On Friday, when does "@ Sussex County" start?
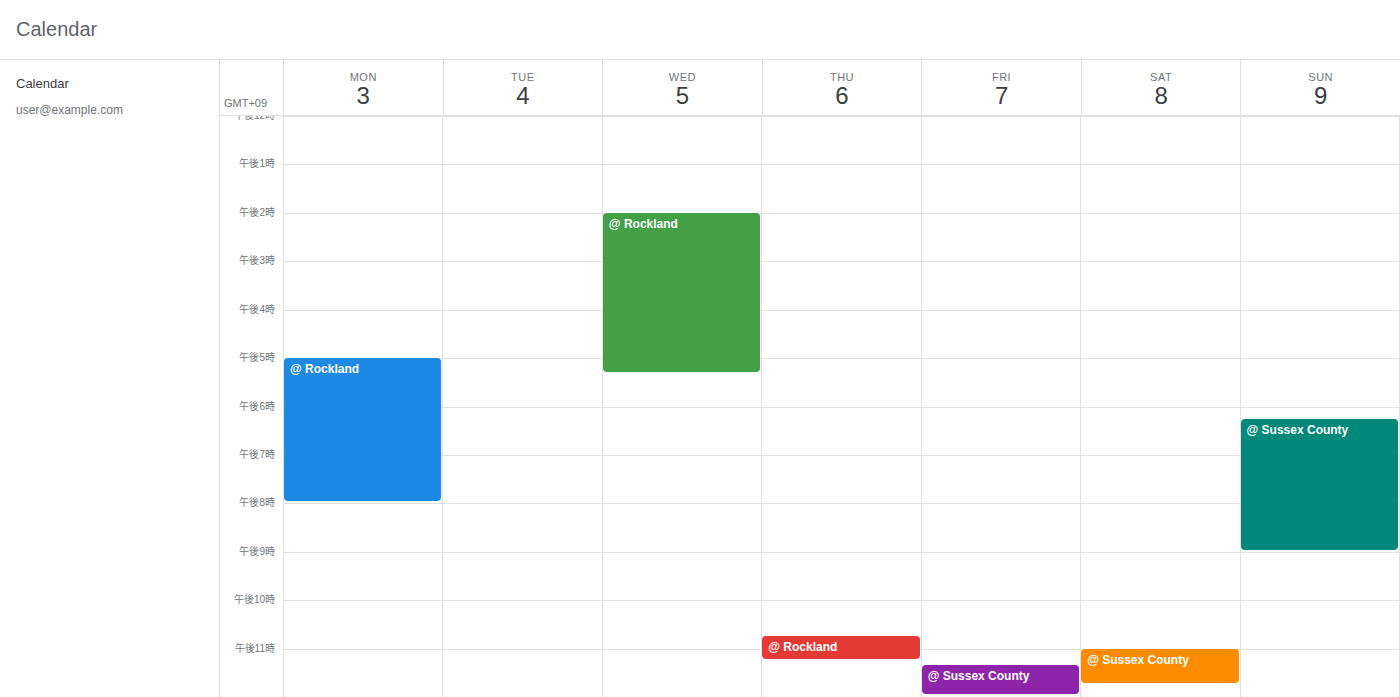
23:20